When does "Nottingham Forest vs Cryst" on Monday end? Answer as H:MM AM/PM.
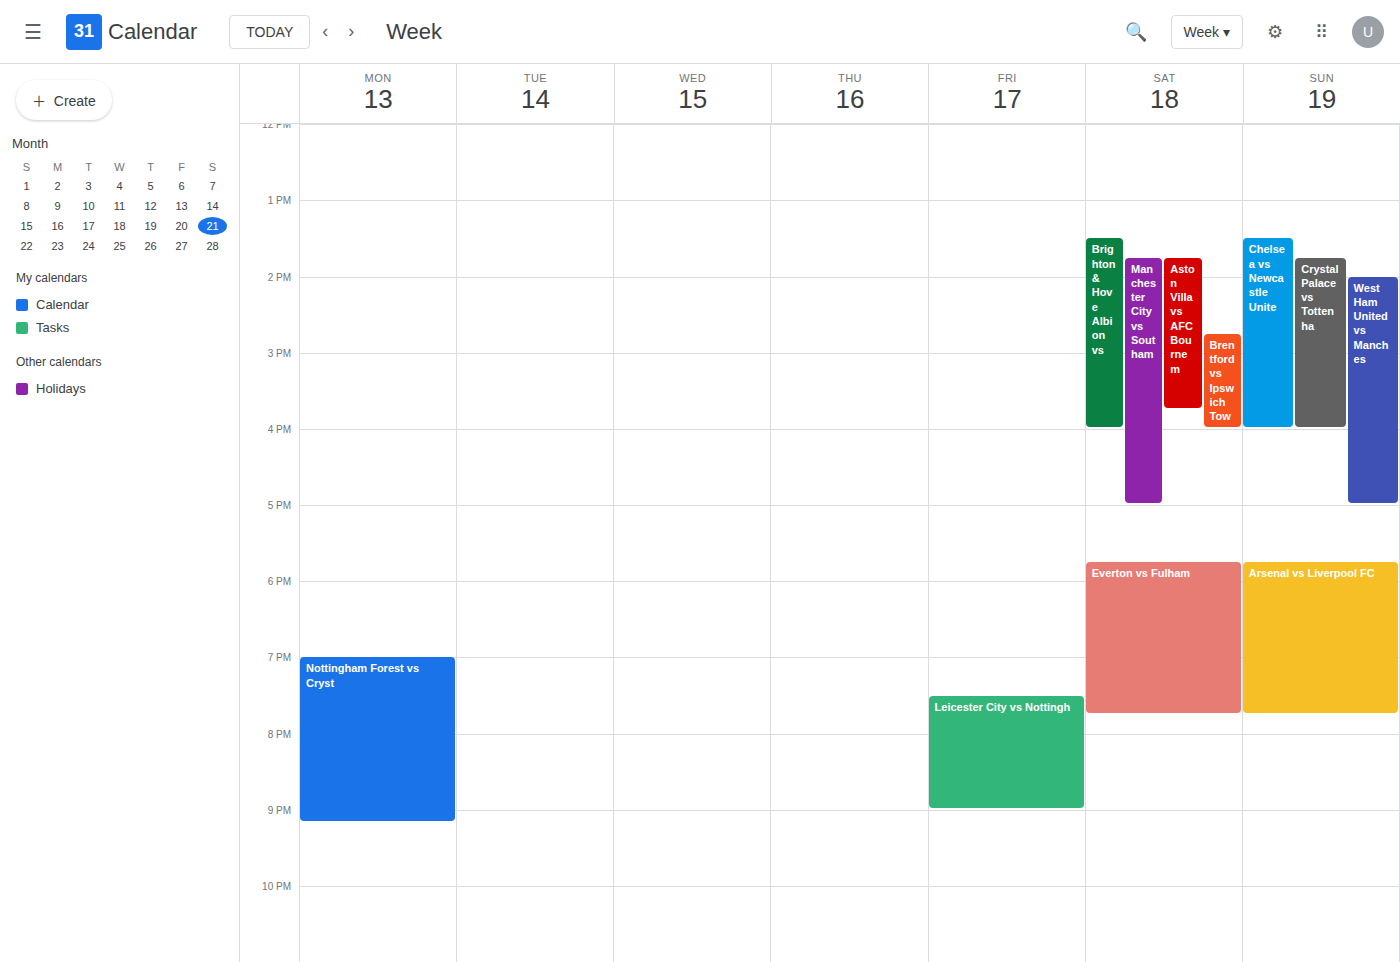
9:10 PM